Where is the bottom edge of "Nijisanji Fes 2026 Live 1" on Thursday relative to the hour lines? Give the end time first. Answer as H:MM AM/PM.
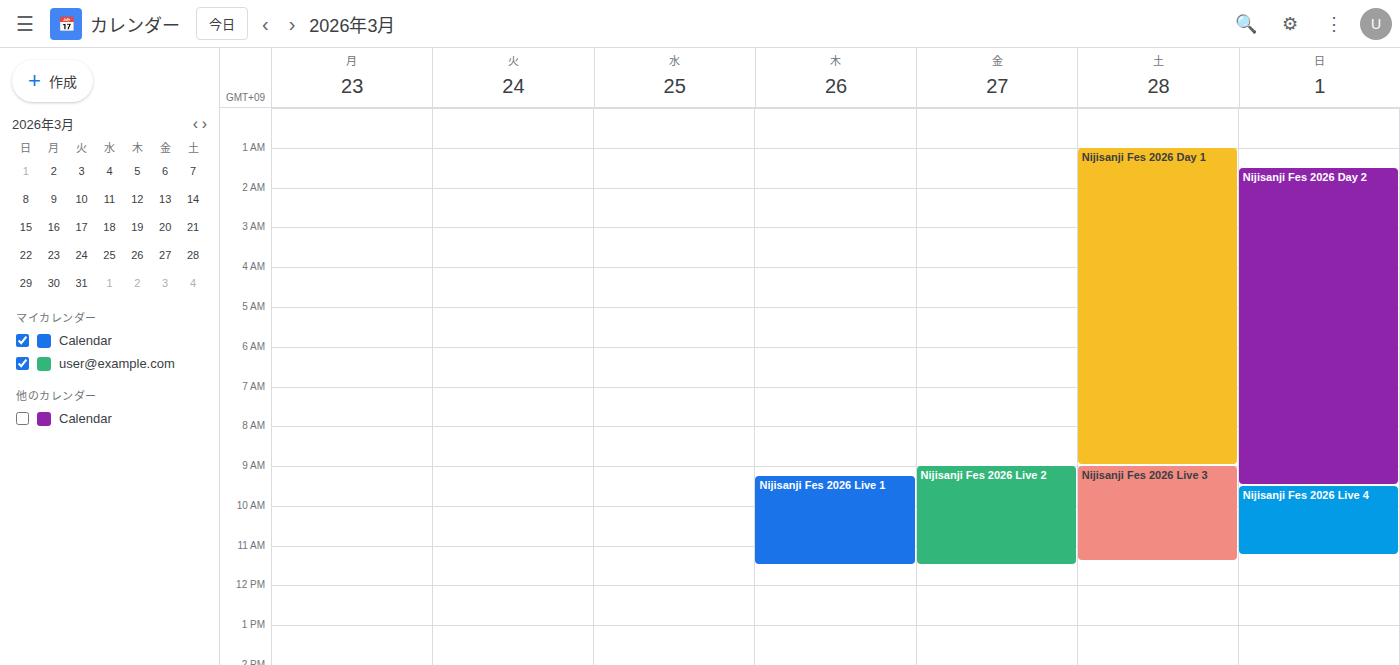
11:30 AM -- halfway between the 11 AM and 12 PM lines.